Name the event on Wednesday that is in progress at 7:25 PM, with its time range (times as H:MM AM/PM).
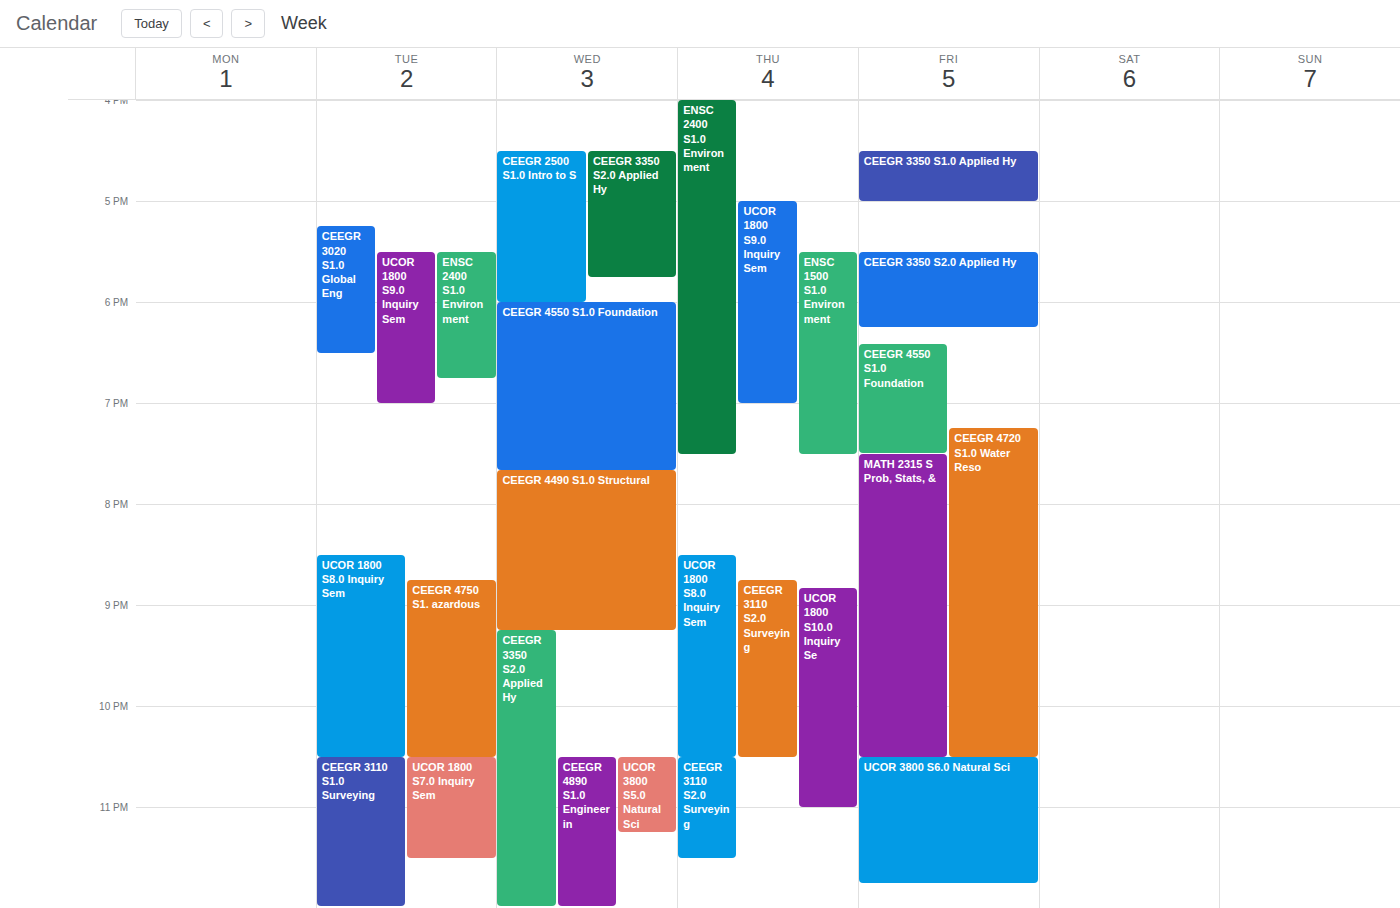
"CEEGR 4550 S1.0 Foundation", 6:00 PM to 7:40 PM